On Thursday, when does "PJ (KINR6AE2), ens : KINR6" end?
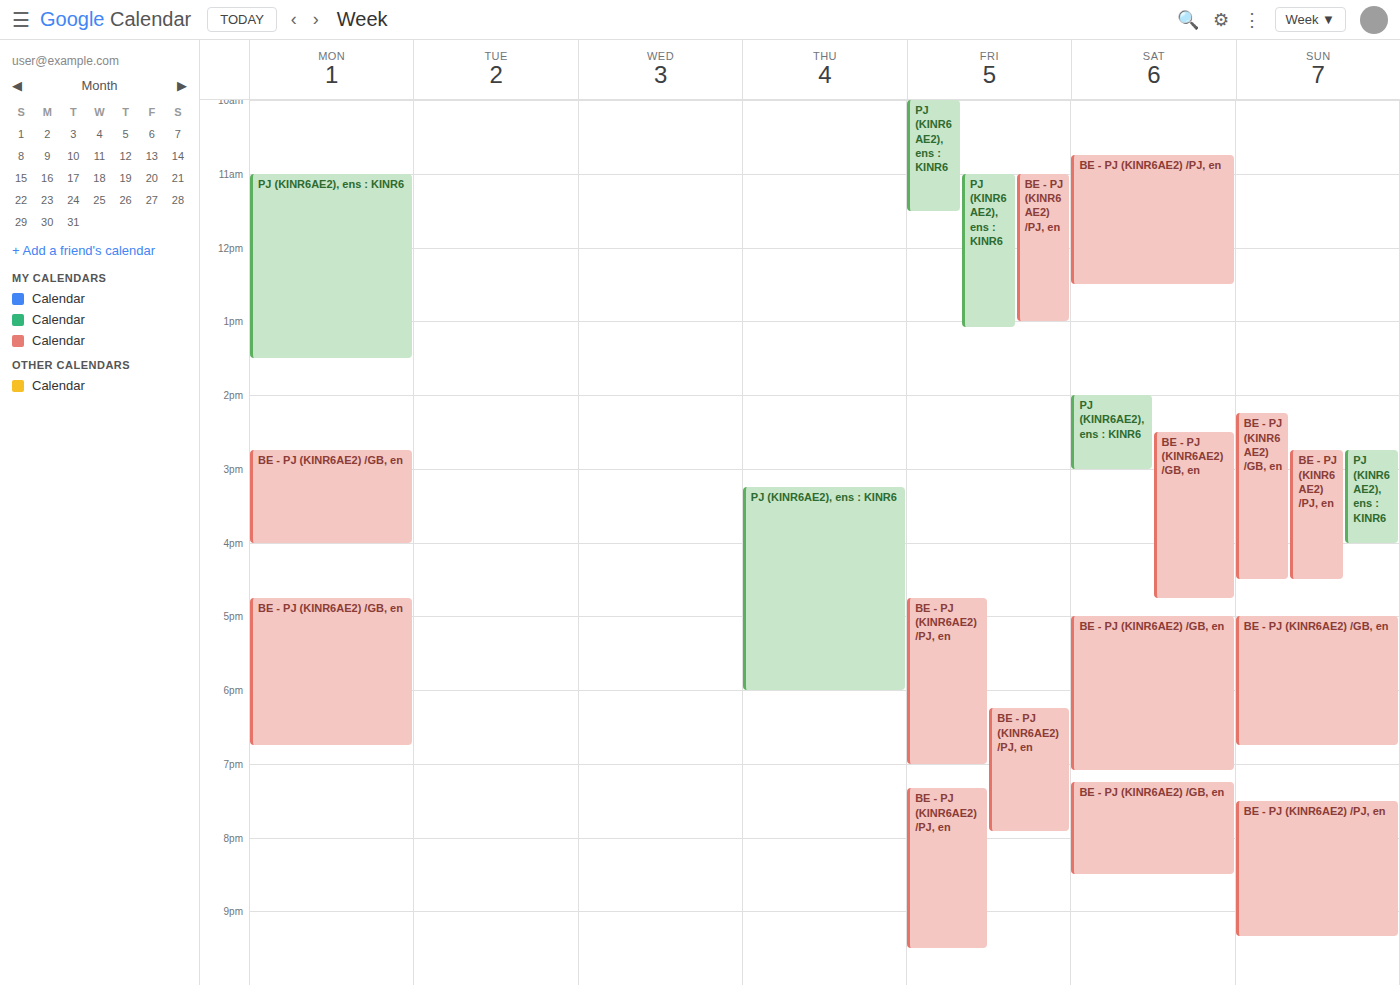
6:00 PM